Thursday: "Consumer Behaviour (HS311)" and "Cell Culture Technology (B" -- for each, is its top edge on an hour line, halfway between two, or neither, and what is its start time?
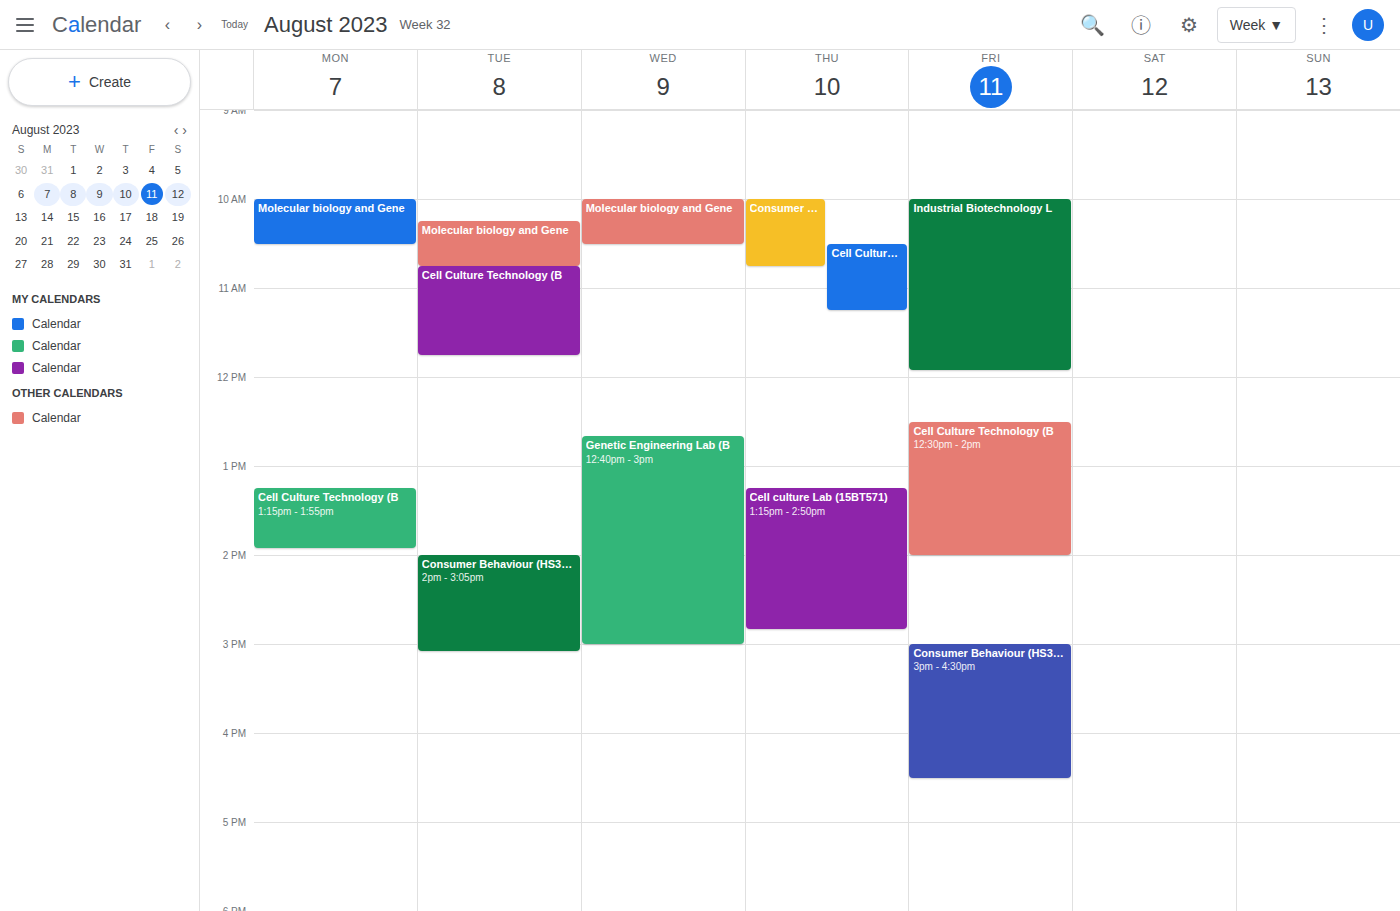
"Consumer Behaviour (HS311)": 10:00 AM, exactly on the 10 AM line. "Cell Culture Technology (B": 10:30 AM, halfway between the 10 AM and 11 AM lines.